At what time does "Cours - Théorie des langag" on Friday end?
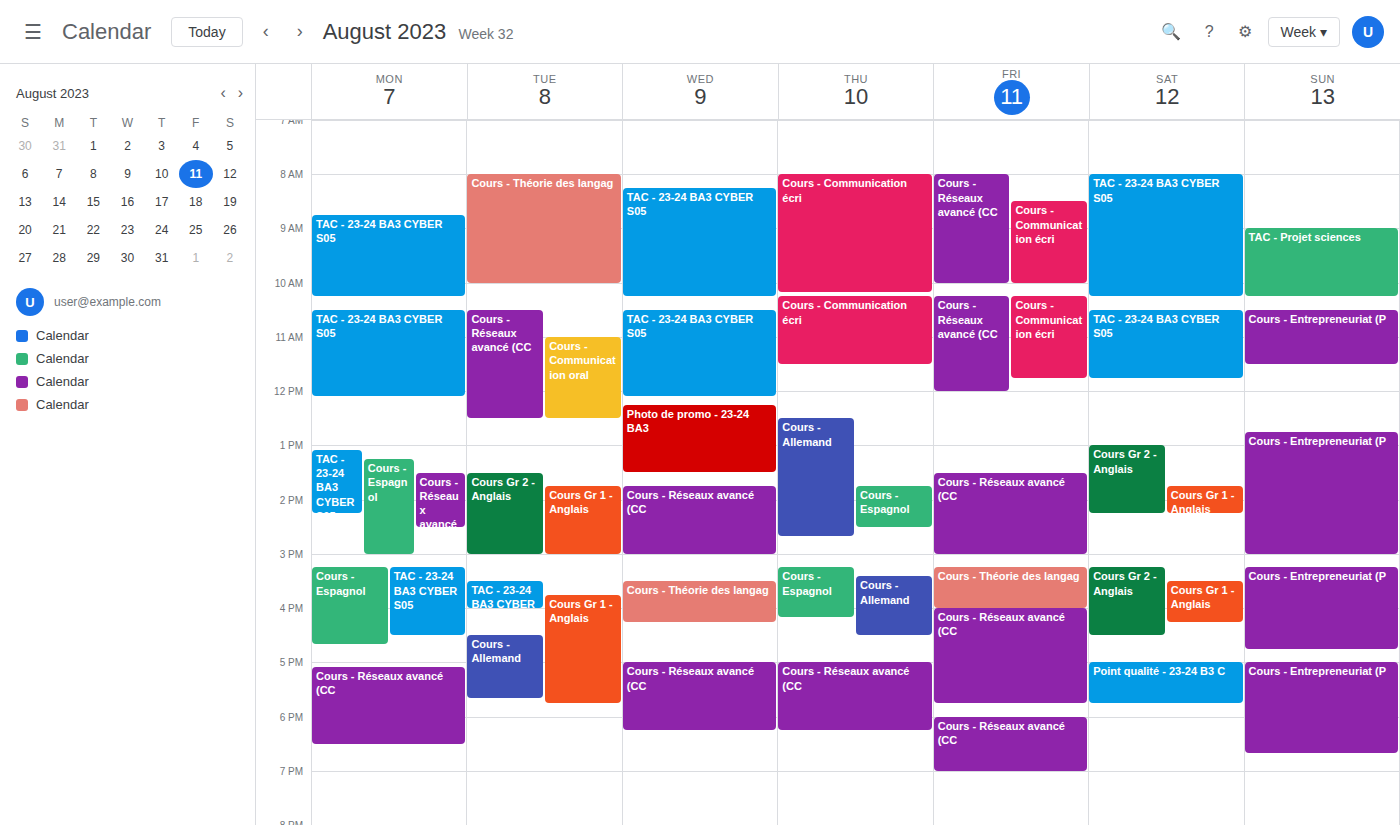
16:00